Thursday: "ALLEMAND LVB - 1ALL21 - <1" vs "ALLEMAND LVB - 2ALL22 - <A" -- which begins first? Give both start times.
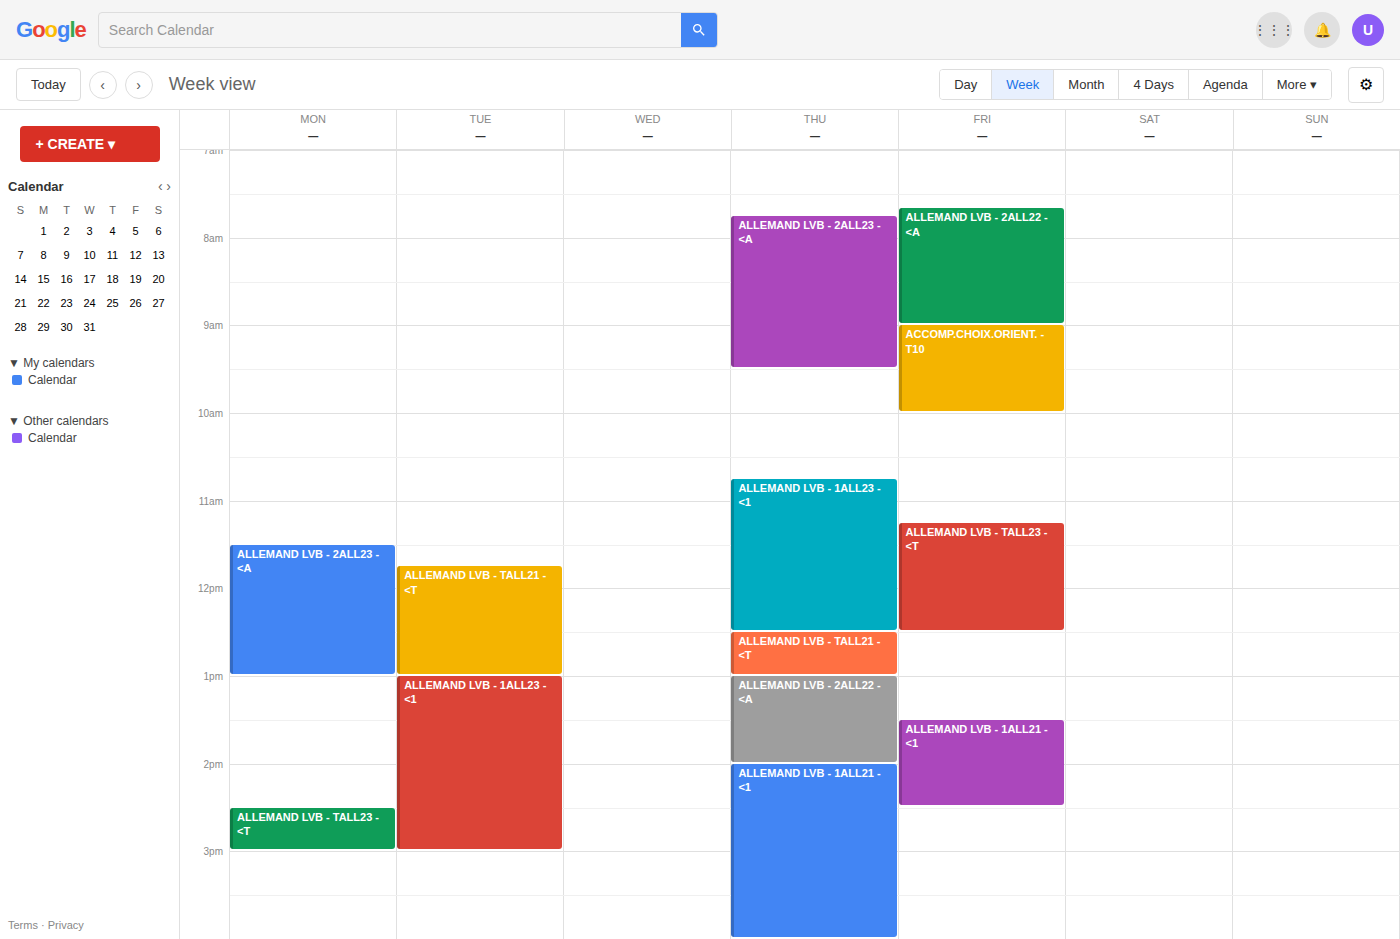
"ALLEMAND LVB - 2ALL22 - <A" 1:00 PM; "ALLEMAND LVB - 1ALL21 - <1" 2:00 PM.